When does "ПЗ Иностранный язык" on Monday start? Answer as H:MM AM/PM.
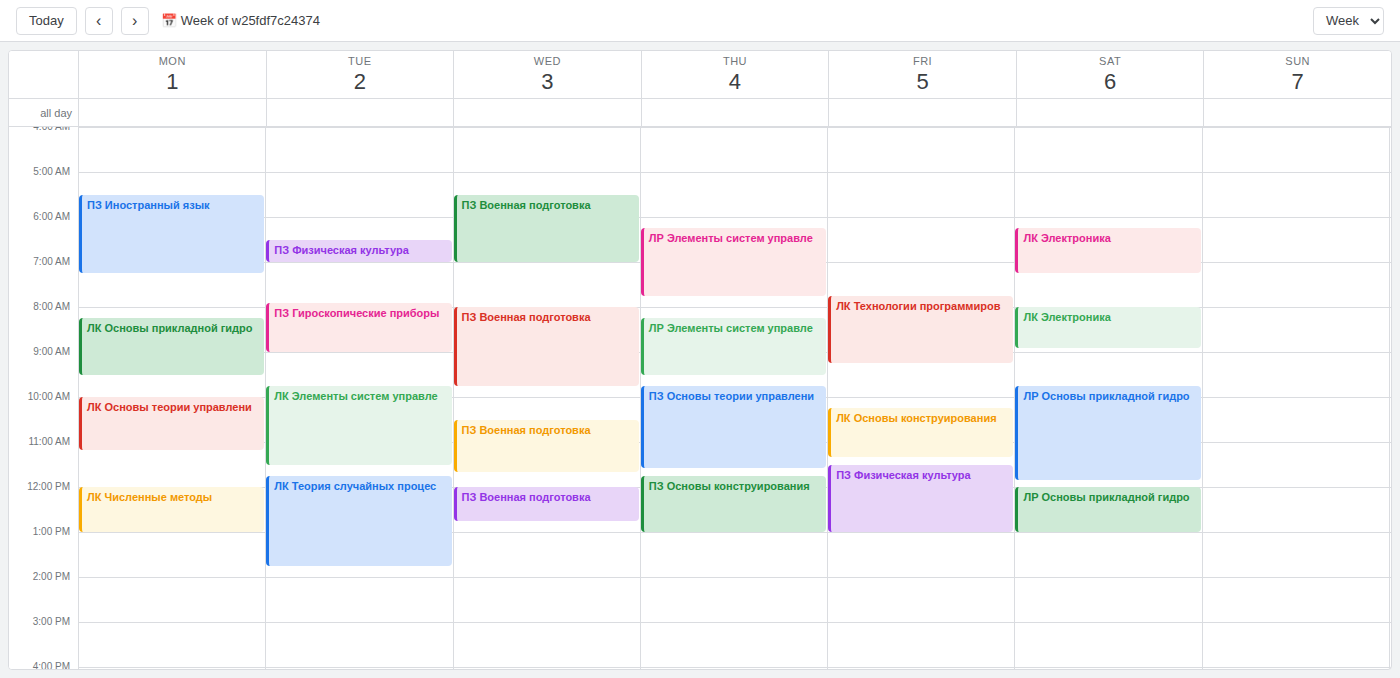
5:30 AM